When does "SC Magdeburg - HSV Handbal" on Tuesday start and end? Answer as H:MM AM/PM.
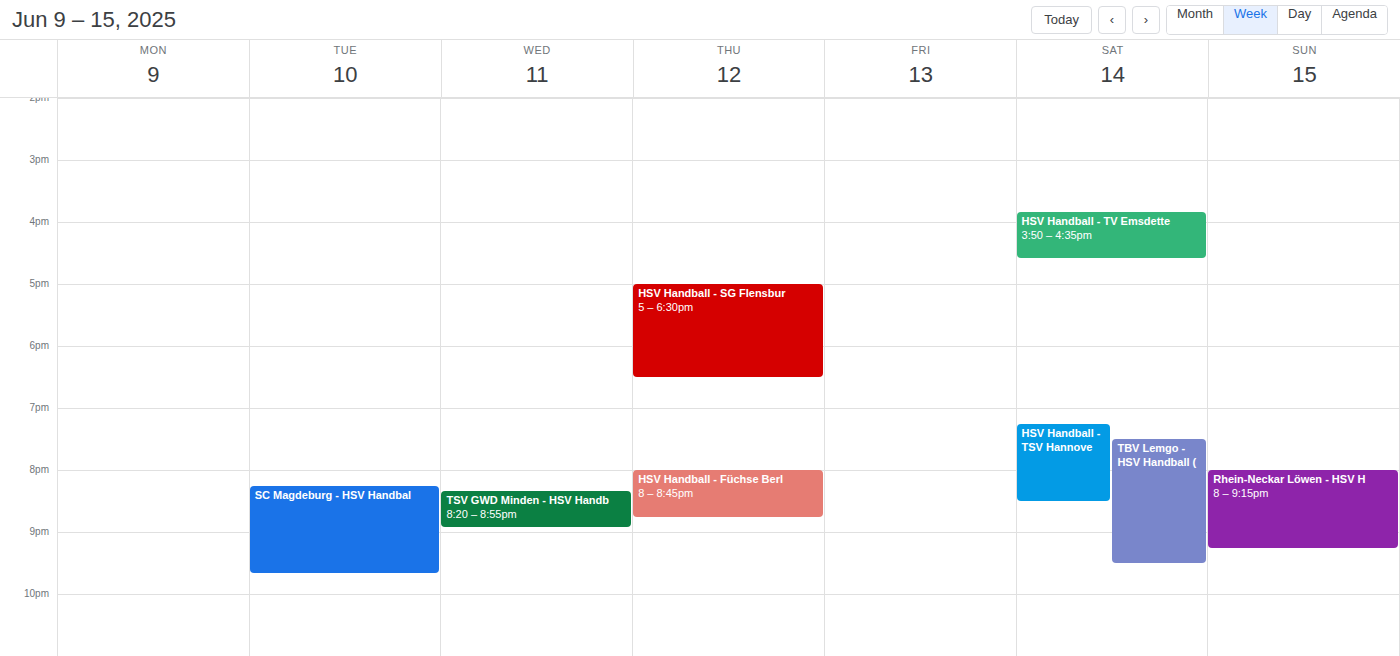
8:15 PM to 9:40 PM